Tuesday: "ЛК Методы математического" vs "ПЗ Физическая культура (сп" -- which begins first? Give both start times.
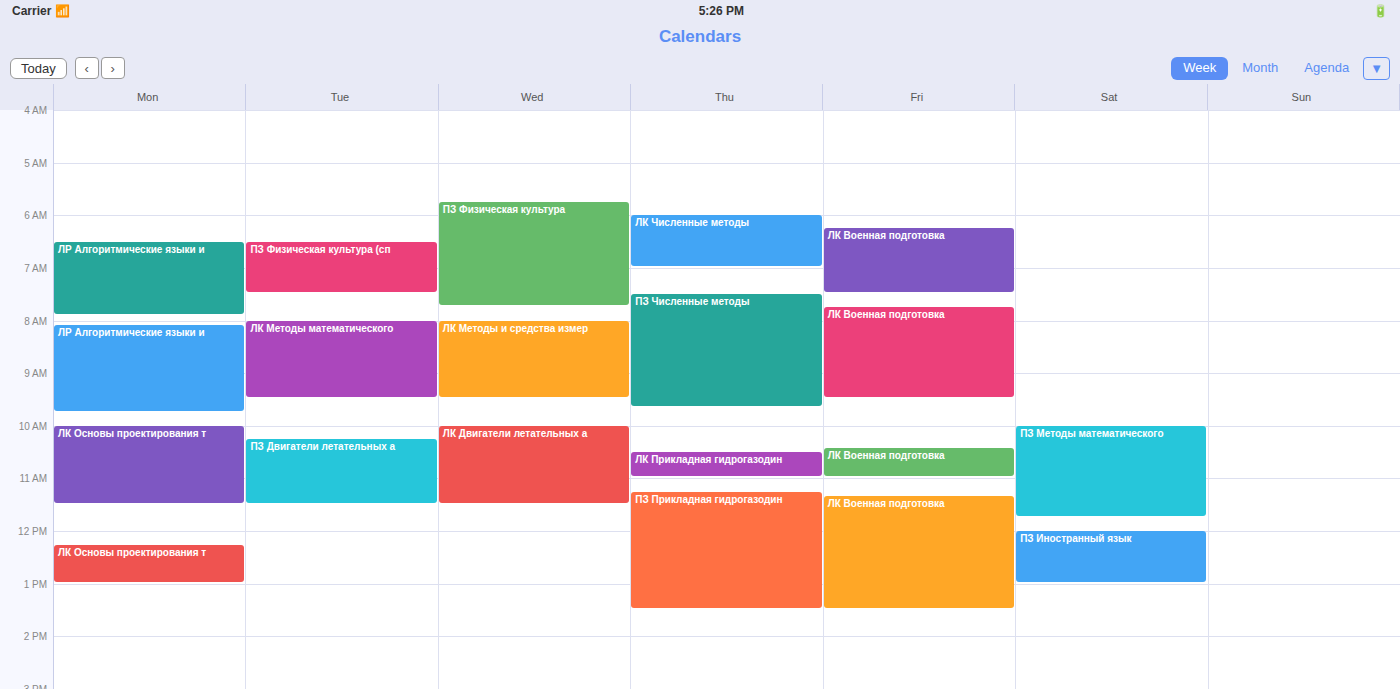
"ПЗ Физическая культура (сп" 6:30 AM; "ЛК Методы математического" 8:00 AM.